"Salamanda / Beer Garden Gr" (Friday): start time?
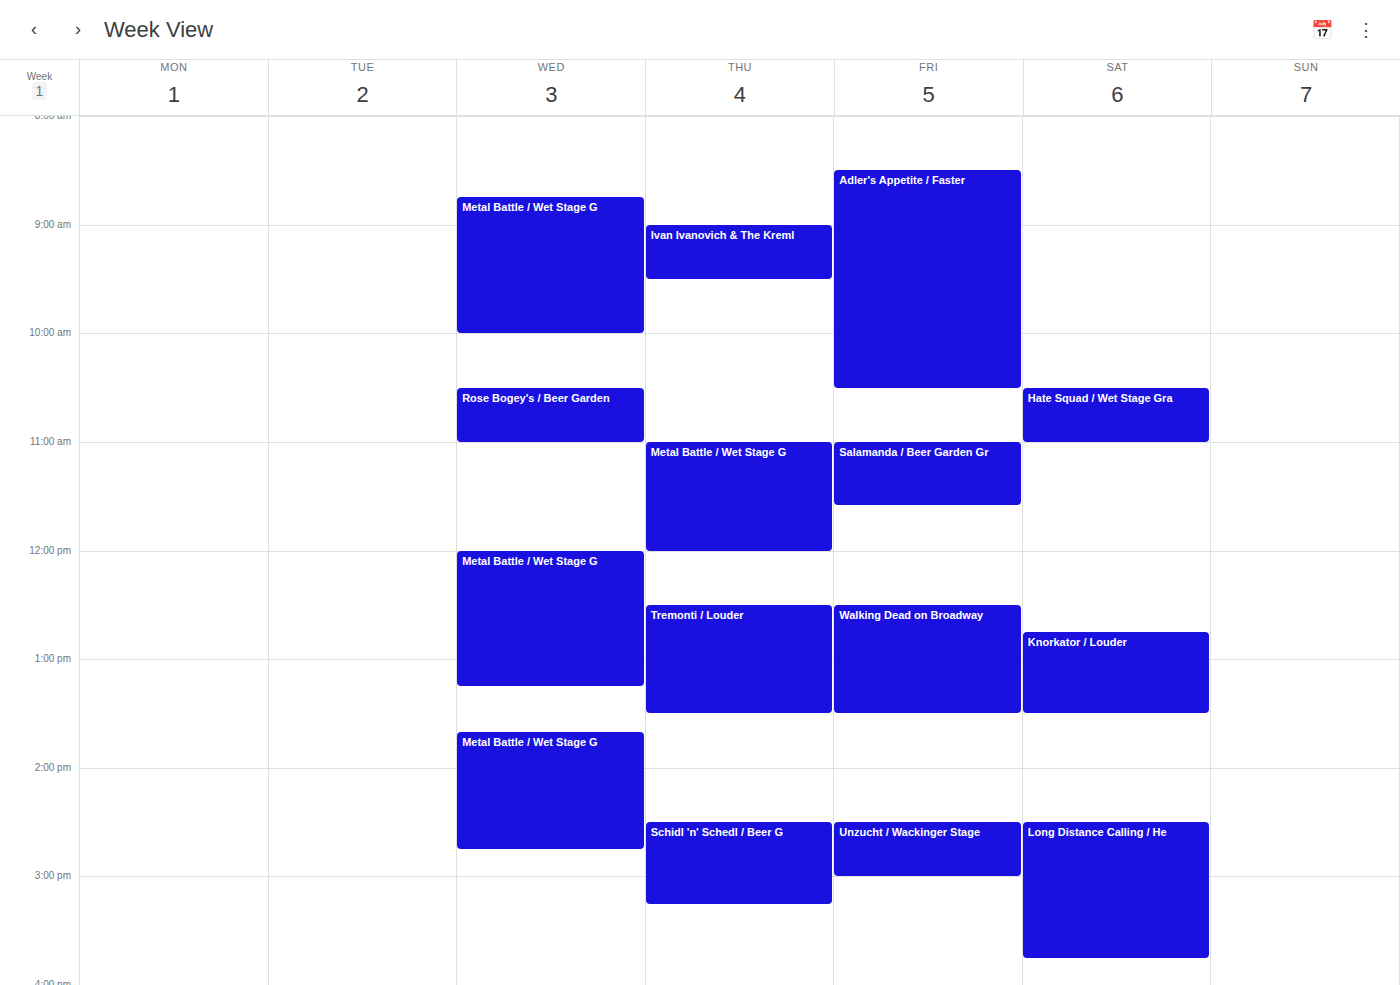
11:00 AM